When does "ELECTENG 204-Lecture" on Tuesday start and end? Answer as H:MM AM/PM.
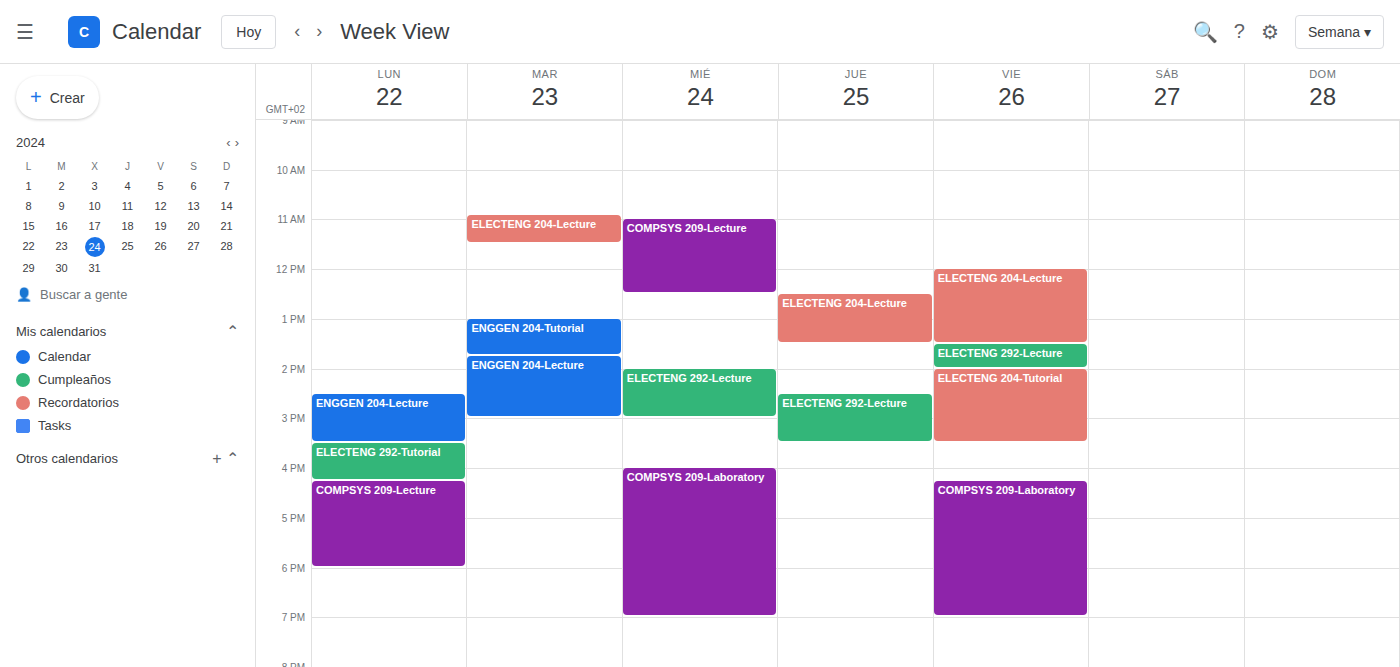
10:55 AM to 11:30 AM